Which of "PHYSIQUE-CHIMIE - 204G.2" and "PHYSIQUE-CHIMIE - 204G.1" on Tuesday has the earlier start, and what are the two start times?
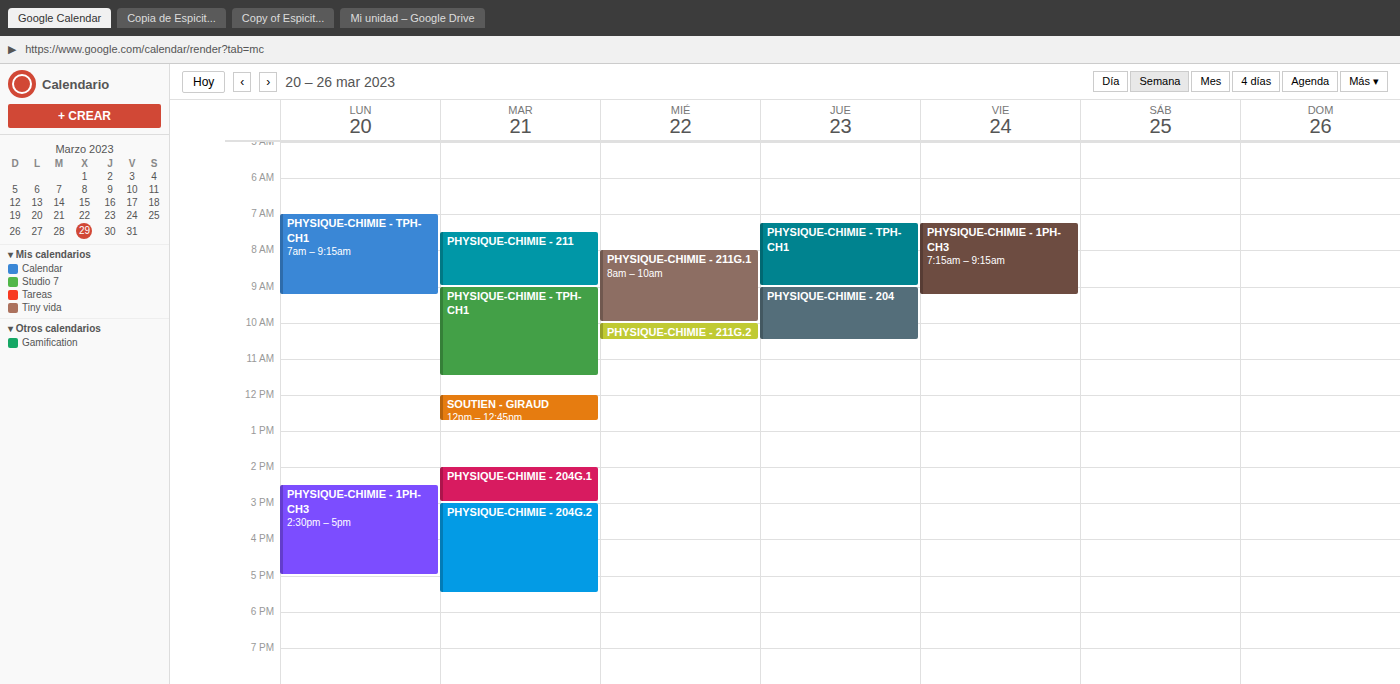
"PHYSIQUE-CHIMIE - 204G.1" 2:00 PM; "PHYSIQUE-CHIMIE - 204G.2" 3:00 PM.